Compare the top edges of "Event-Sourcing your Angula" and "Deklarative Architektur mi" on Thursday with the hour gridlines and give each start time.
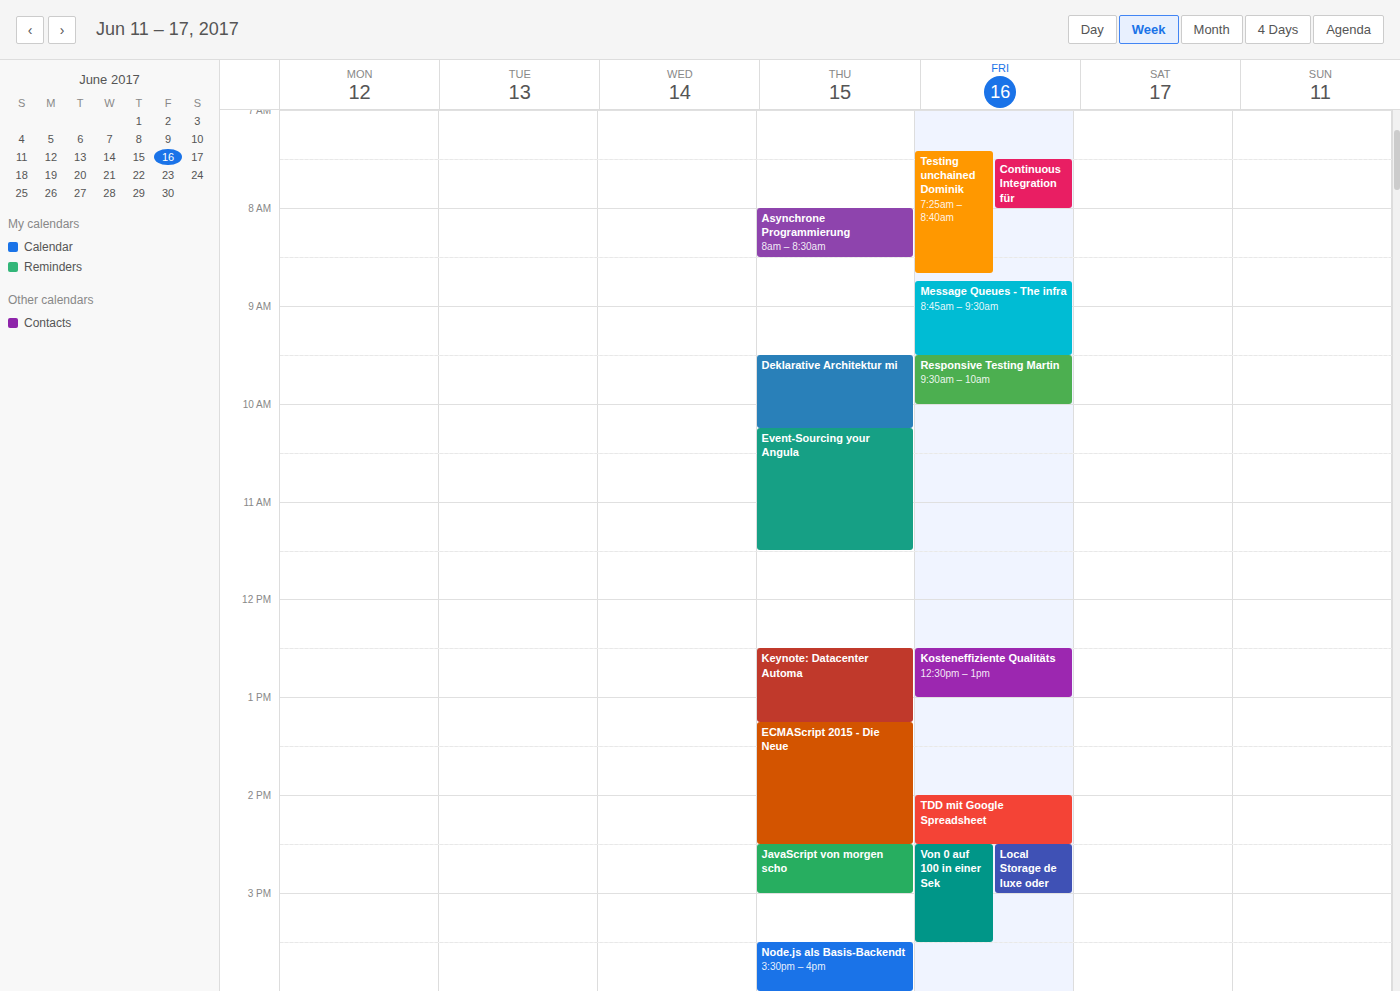
"Event-Sourcing your Angula": 10:15 AM, neither: a quarter of the way from the 10 AM line to the 11 AM line. "Deklarative Architektur mi": 9:30 AM, halfway between the 9 AM and 10 AM lines.